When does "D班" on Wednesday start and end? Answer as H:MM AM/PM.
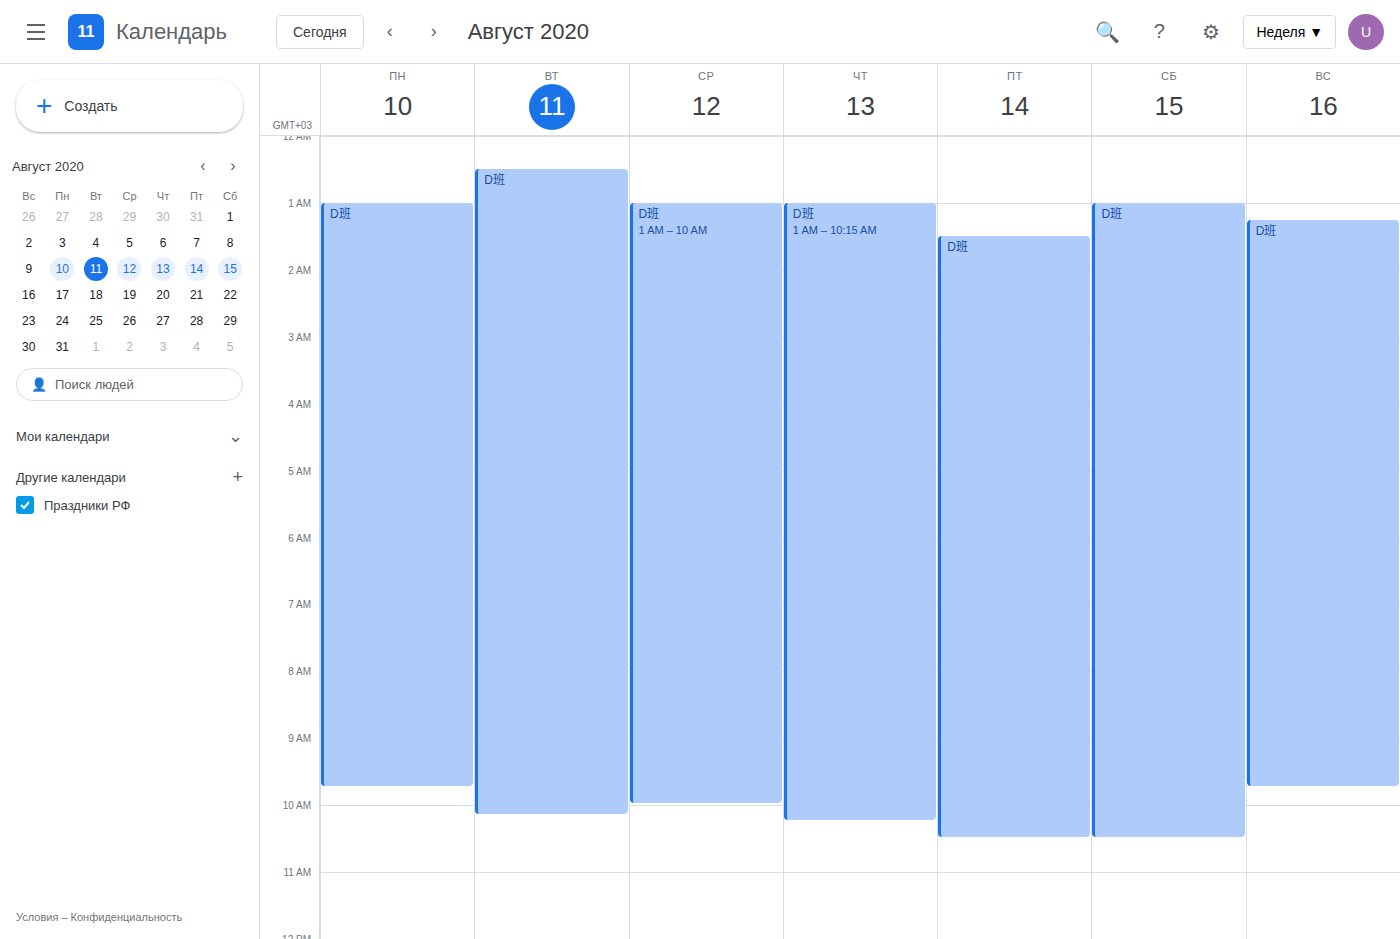
1:00 AM to 10:00 AM